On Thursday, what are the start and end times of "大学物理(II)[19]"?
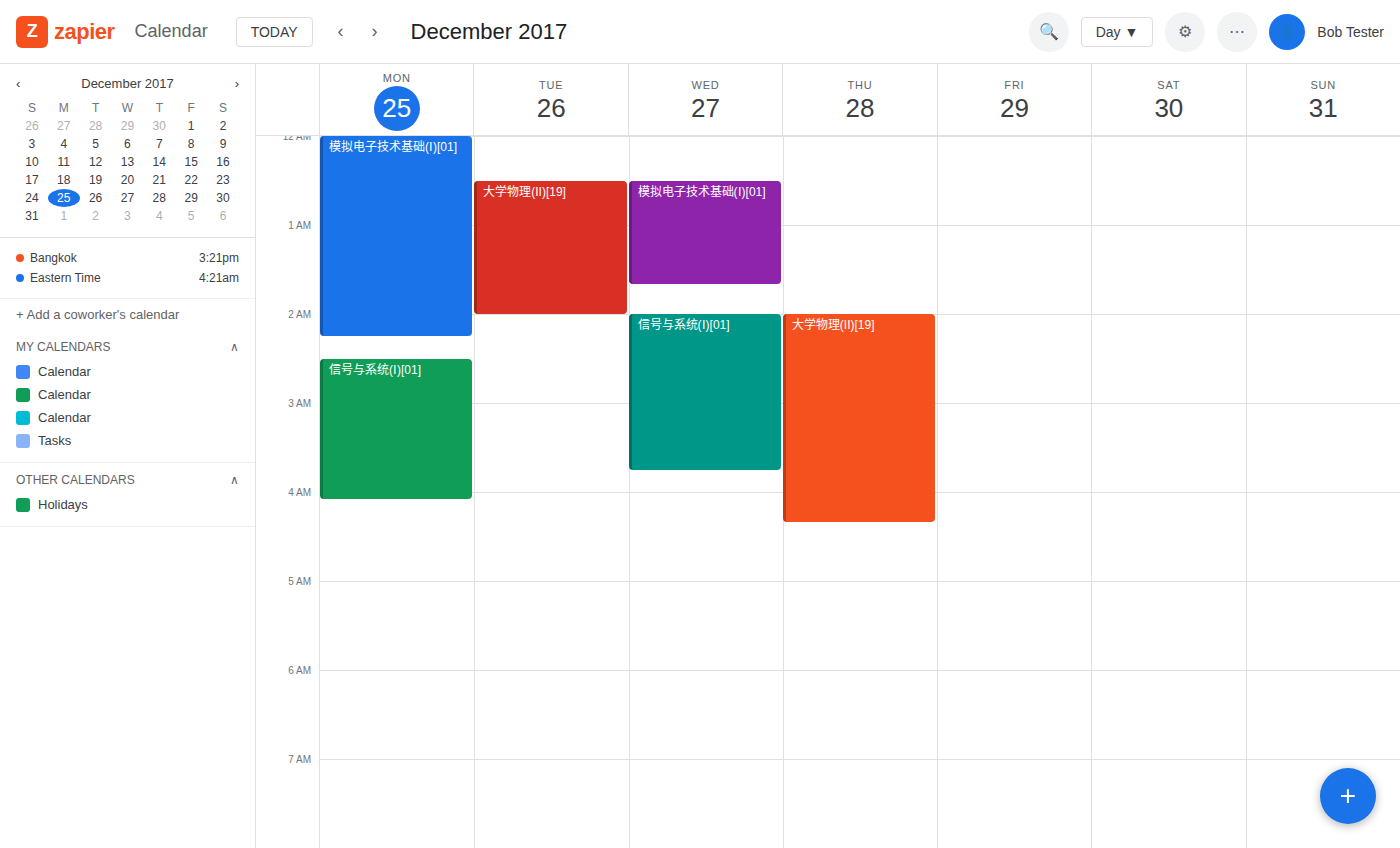
2:00 AM to 4:20 AM